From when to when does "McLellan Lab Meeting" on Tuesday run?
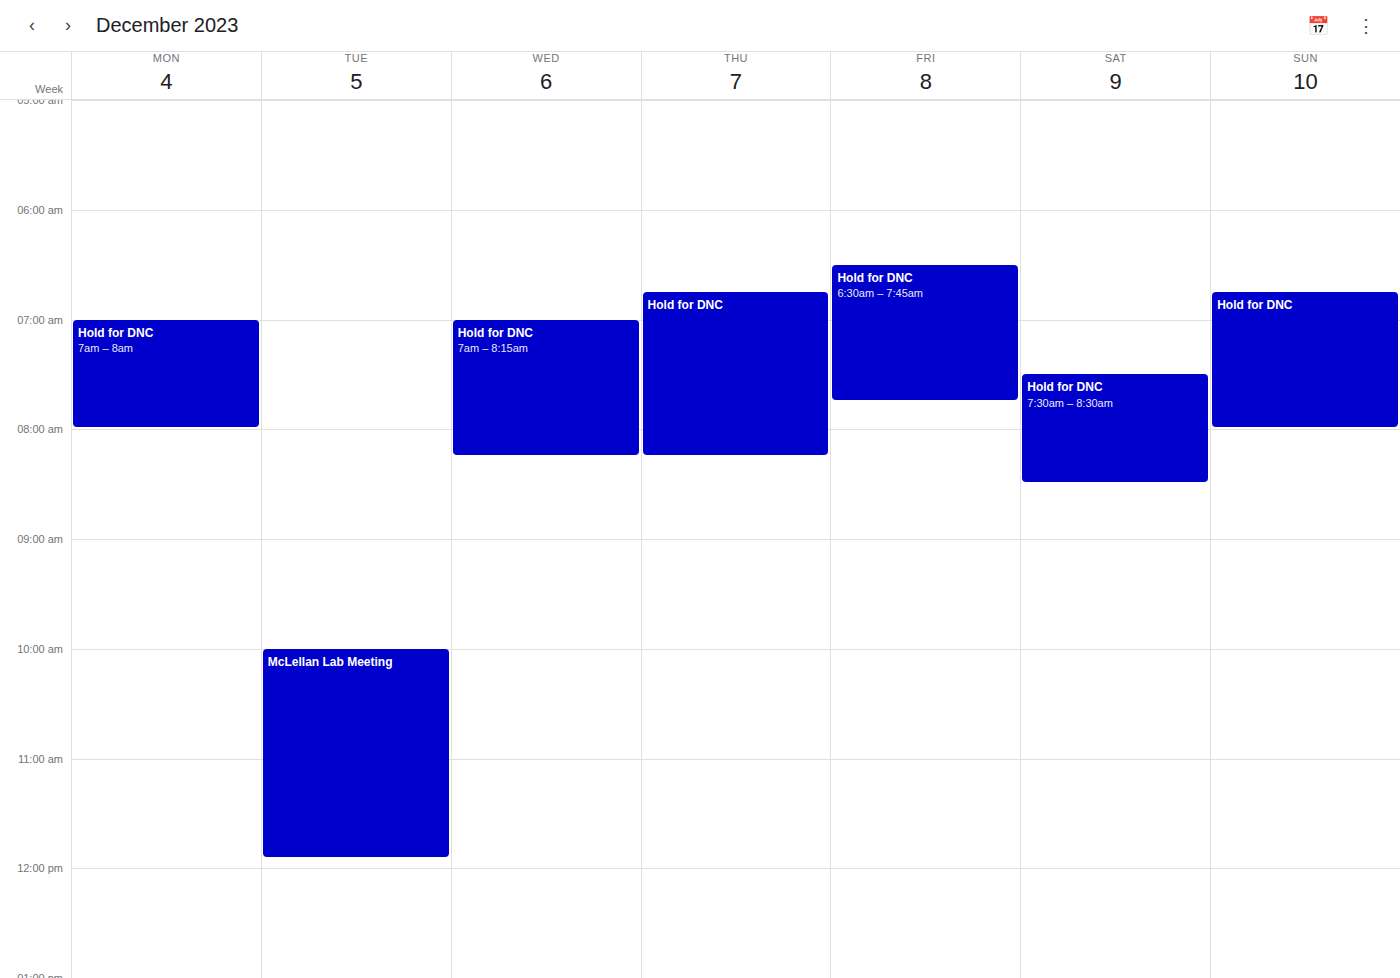
10:00 AM to 11:55 AM